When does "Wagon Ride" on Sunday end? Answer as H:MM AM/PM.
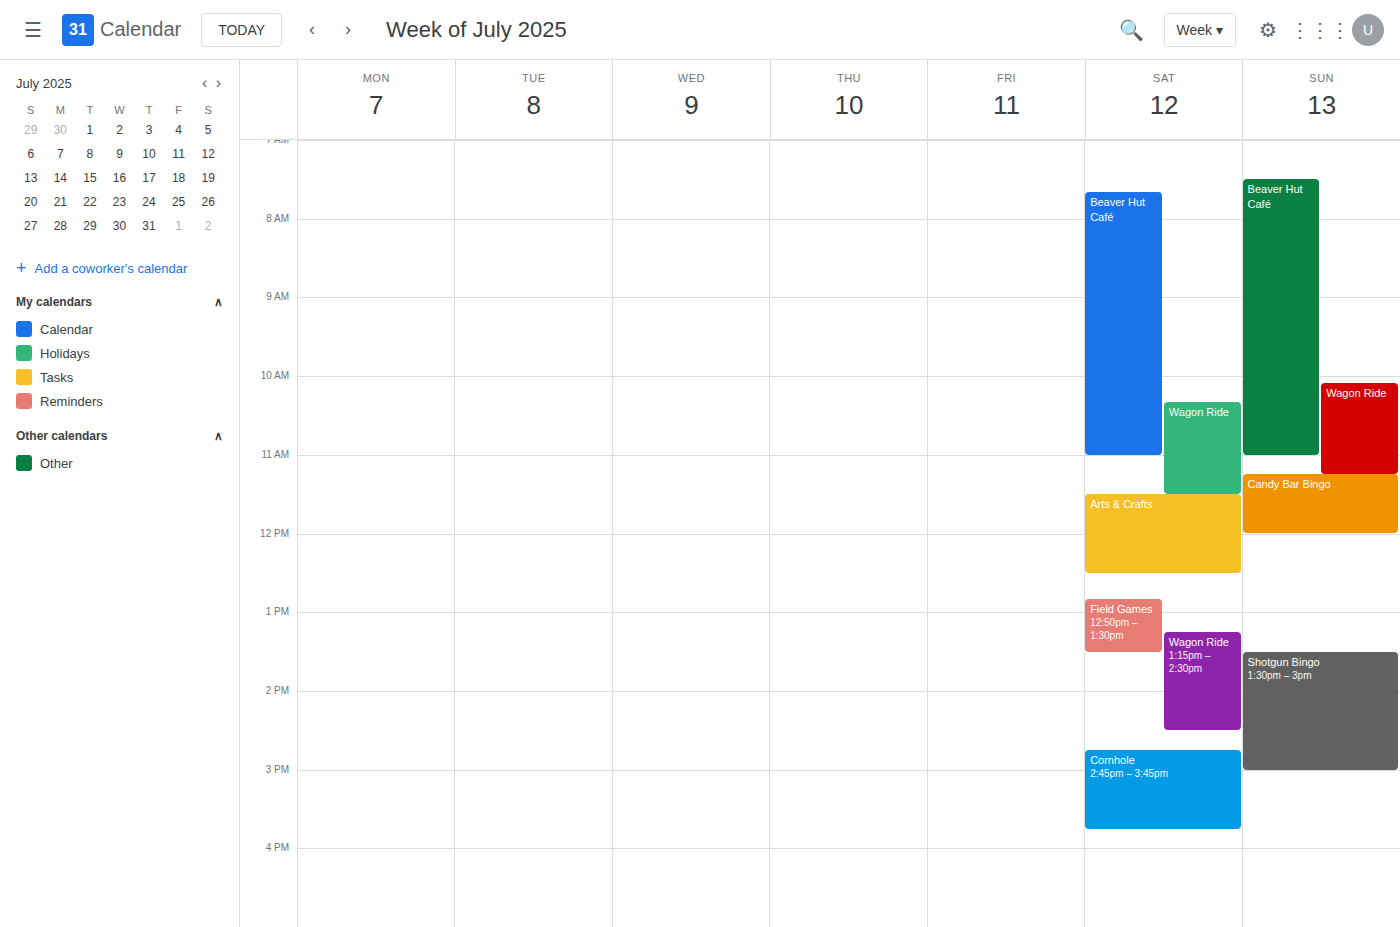
11:15 AM